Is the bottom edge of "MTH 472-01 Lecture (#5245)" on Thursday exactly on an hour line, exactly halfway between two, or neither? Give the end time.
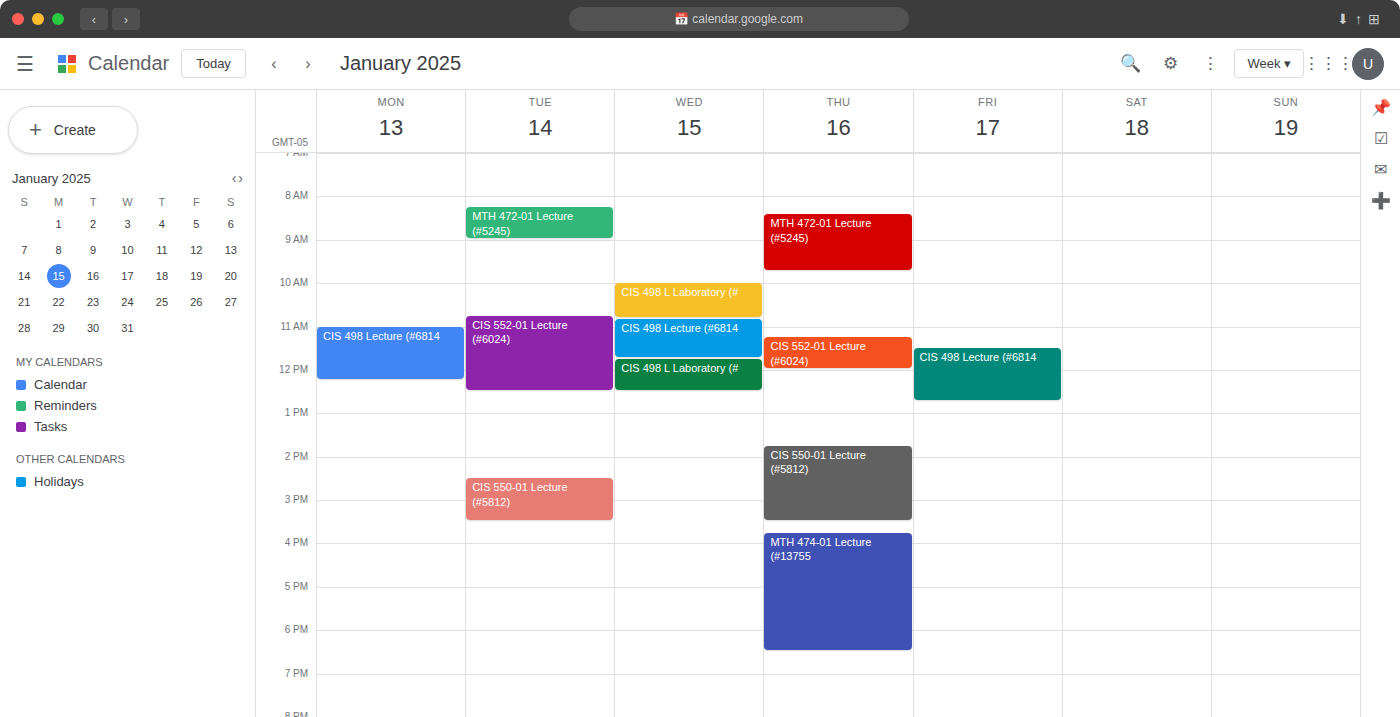
9:45 AM -- neither: three quarters of the way from the 9 AM line to the 10 AM line.